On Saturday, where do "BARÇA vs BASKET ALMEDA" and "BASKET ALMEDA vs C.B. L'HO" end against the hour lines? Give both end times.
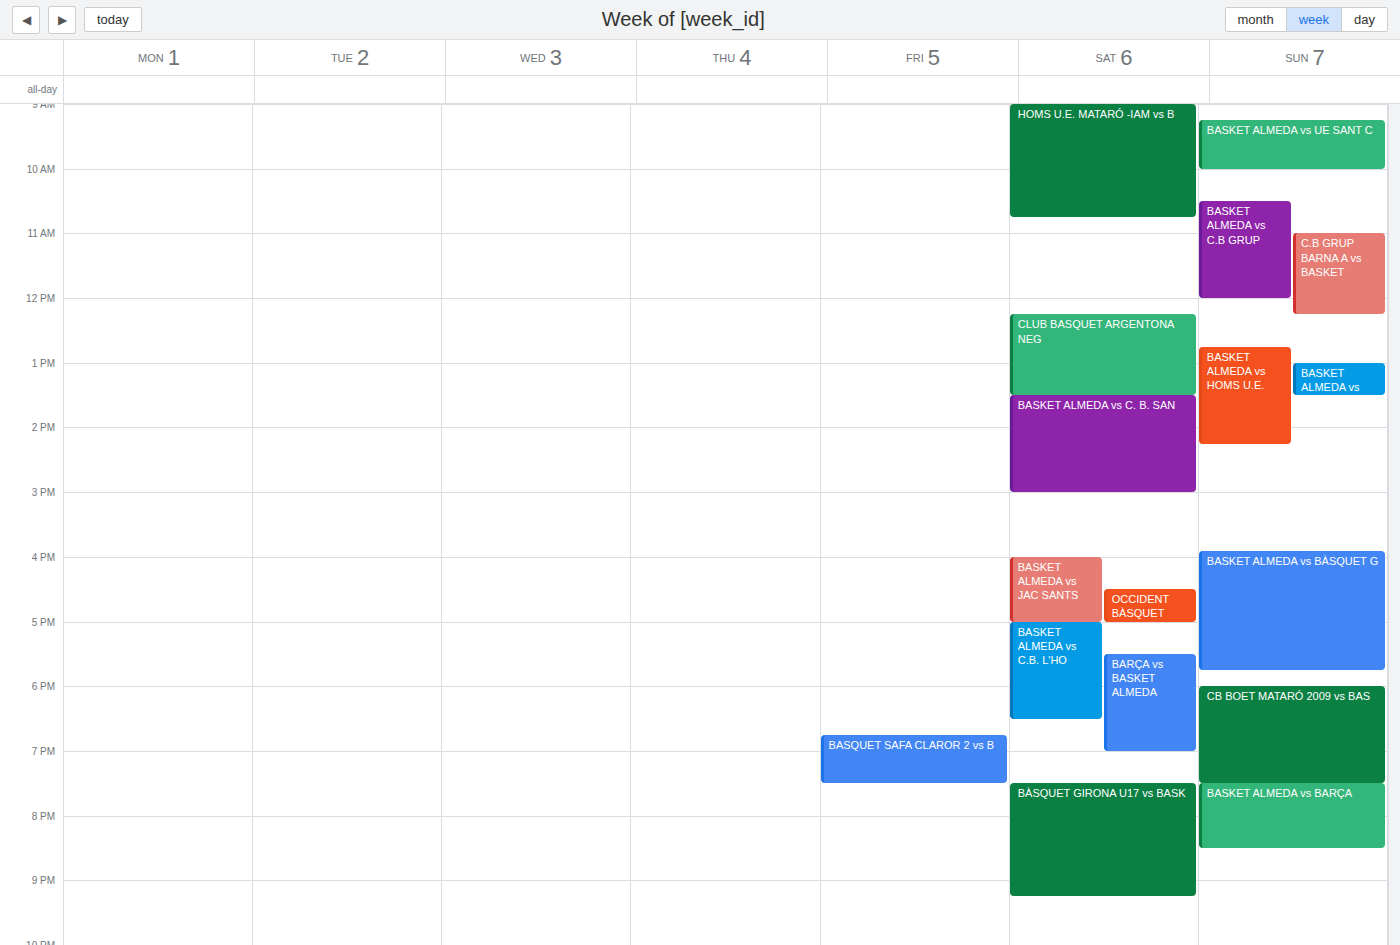
"BARÇA vs BASKET ALMEDA": 7:00 PM, exactly on the 7 PM line. "BASKET ALMEDA vs C.B. L'HO": 6:30 PM, halfway between the 6 PM and 7 PM lines.